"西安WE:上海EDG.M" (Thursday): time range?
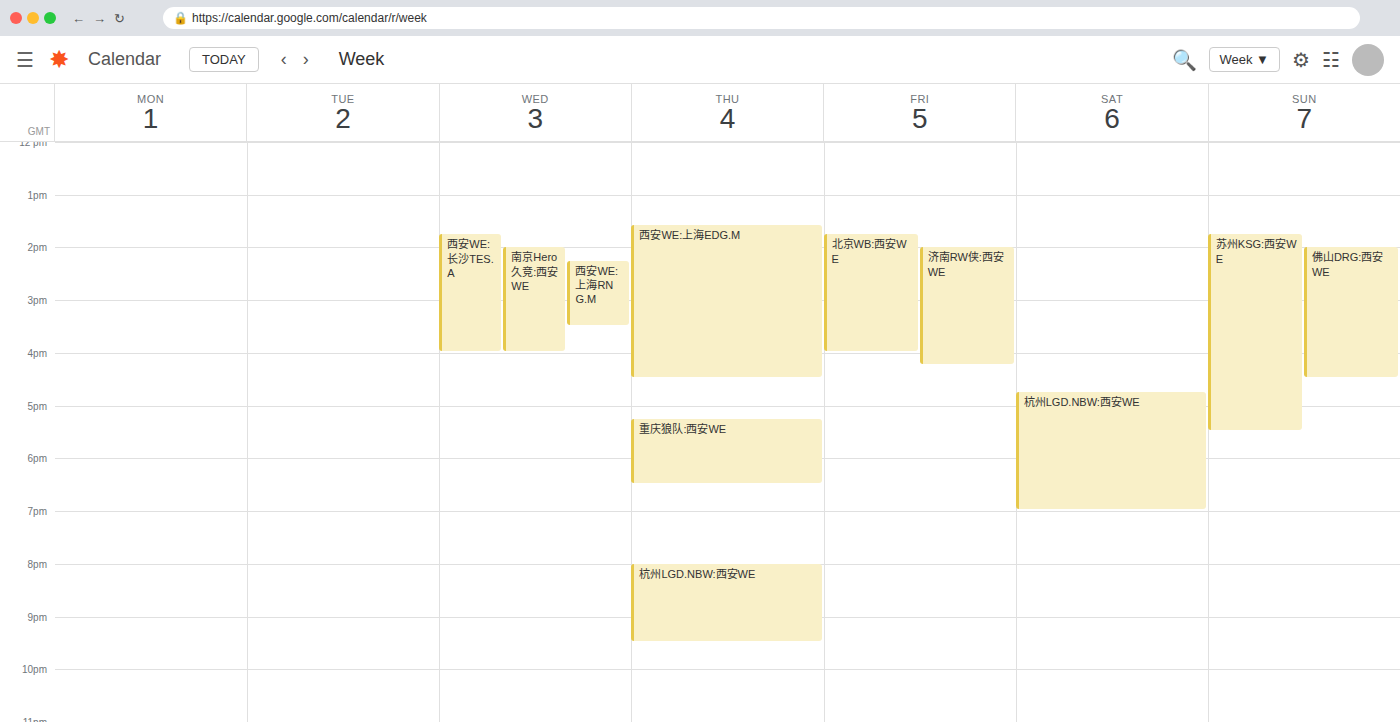
1:35 PM to 4:30 PM